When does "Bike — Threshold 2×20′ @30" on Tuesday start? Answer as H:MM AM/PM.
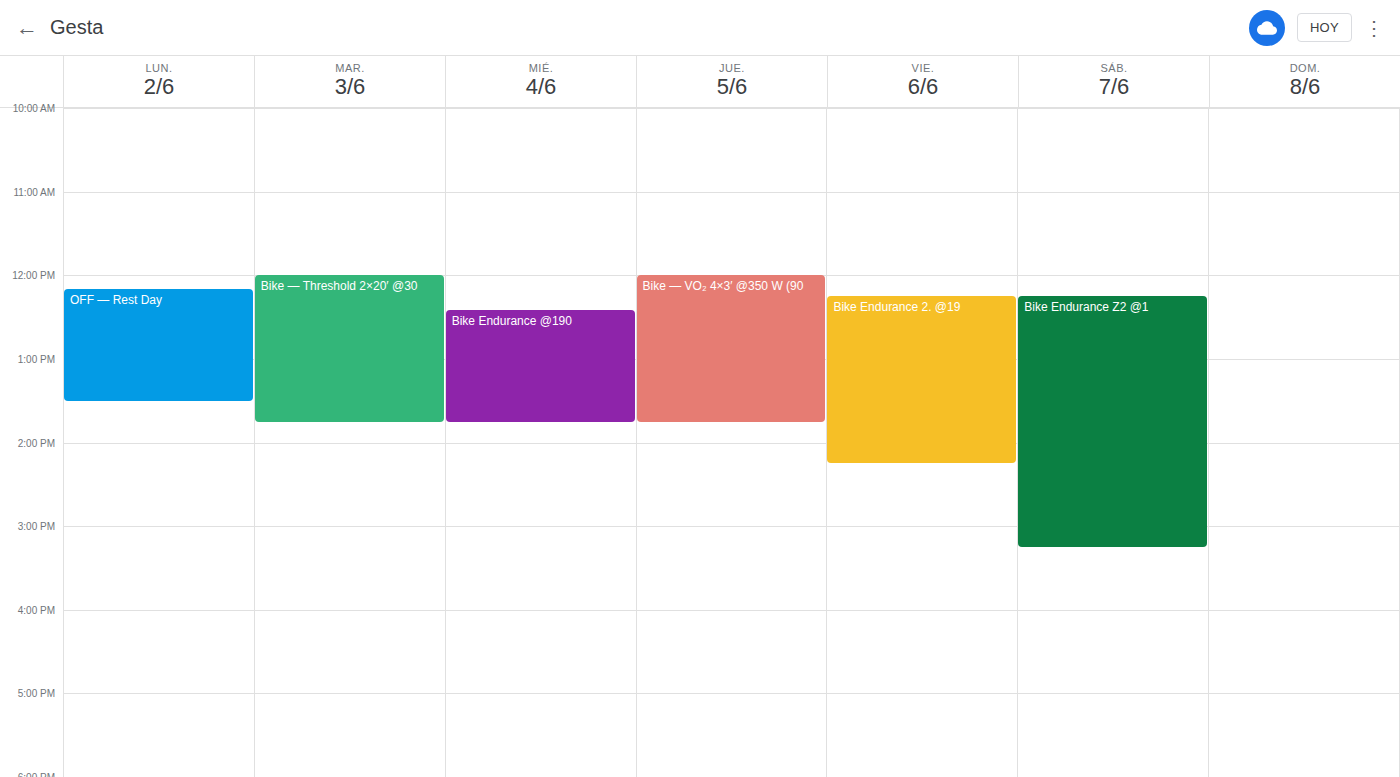
12:00 PM